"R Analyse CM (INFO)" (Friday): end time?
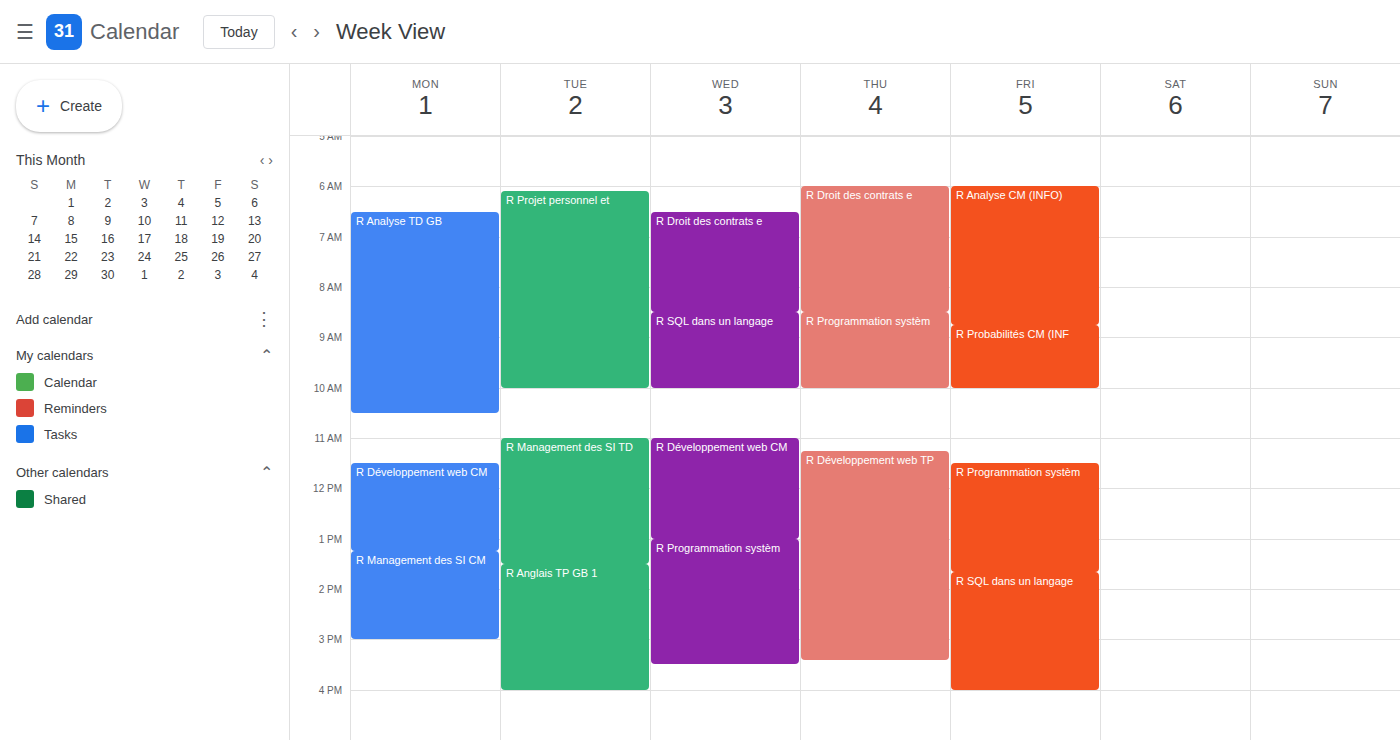
08:45